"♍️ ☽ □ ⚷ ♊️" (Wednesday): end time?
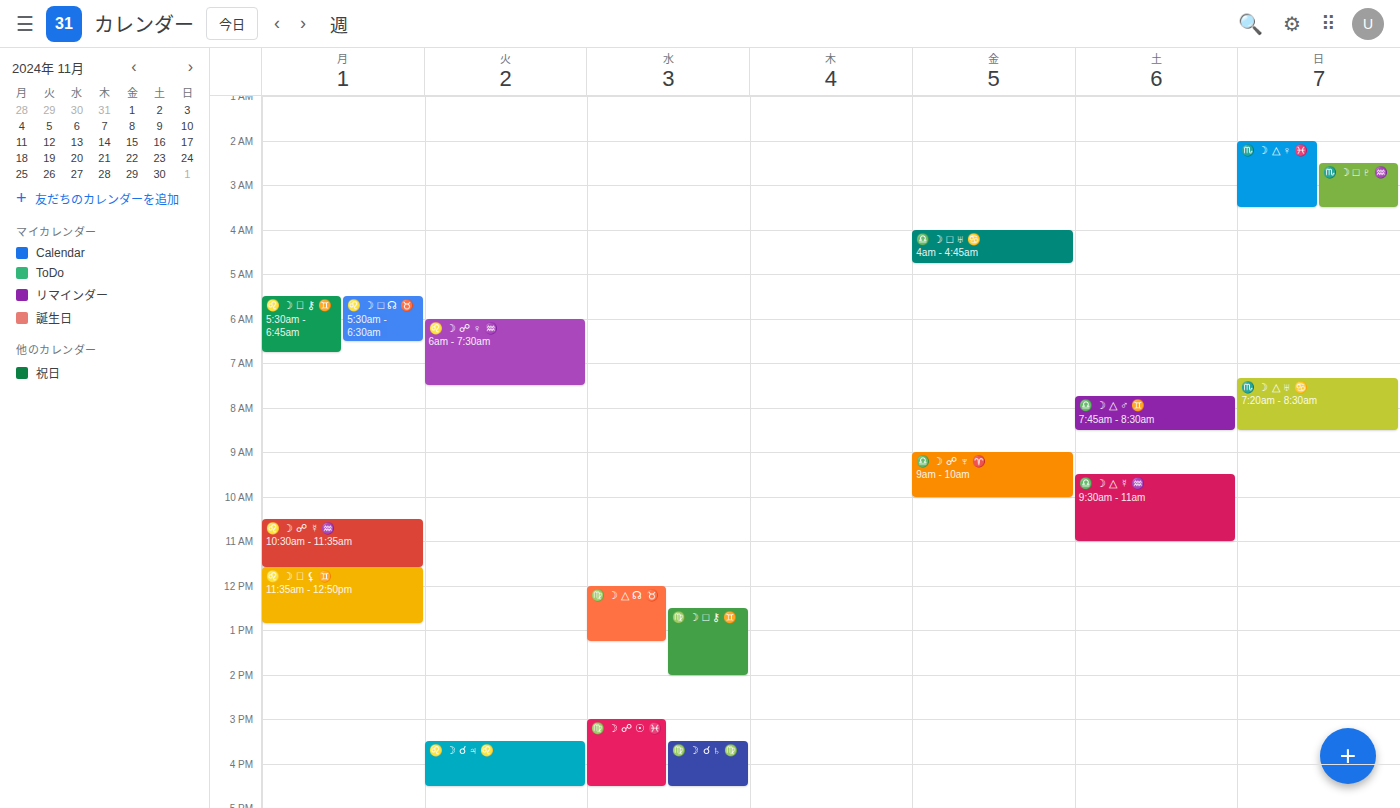
2:00 PM